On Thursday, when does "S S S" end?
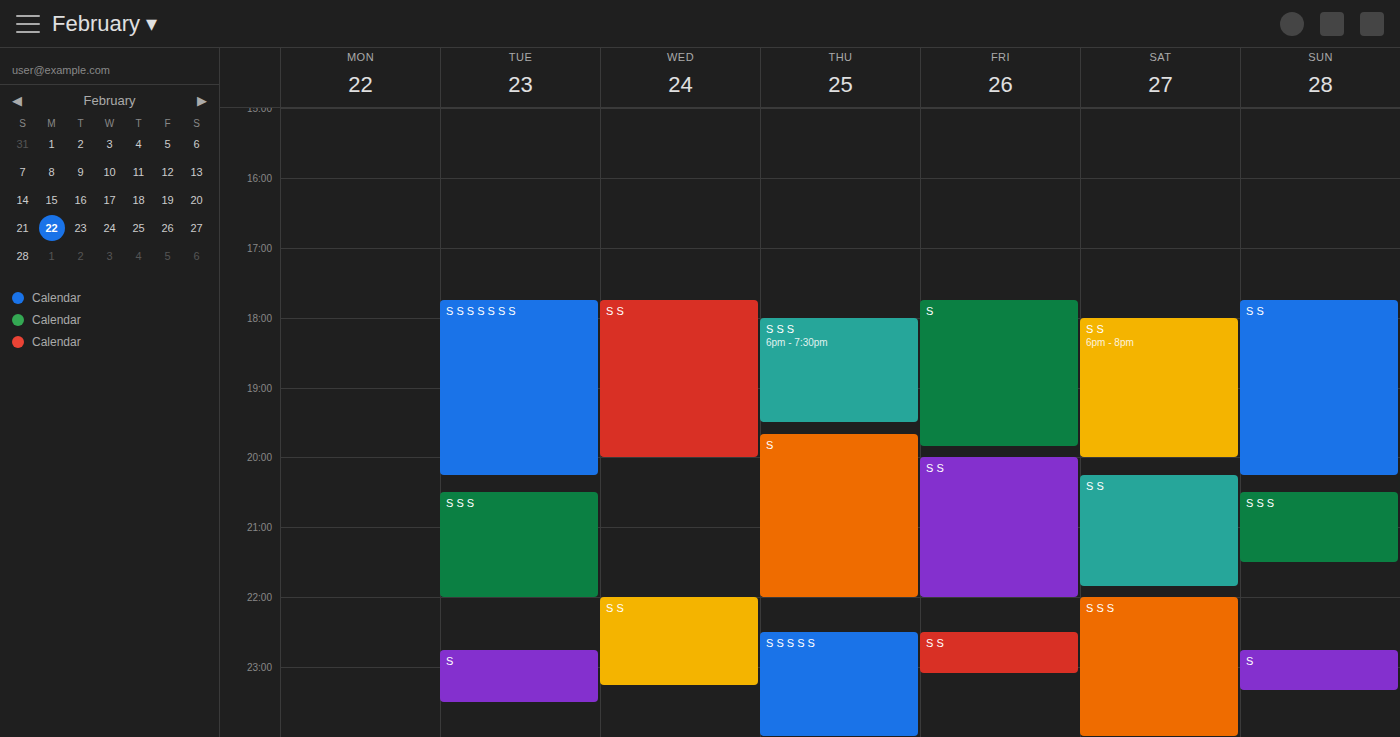
7:30 PM